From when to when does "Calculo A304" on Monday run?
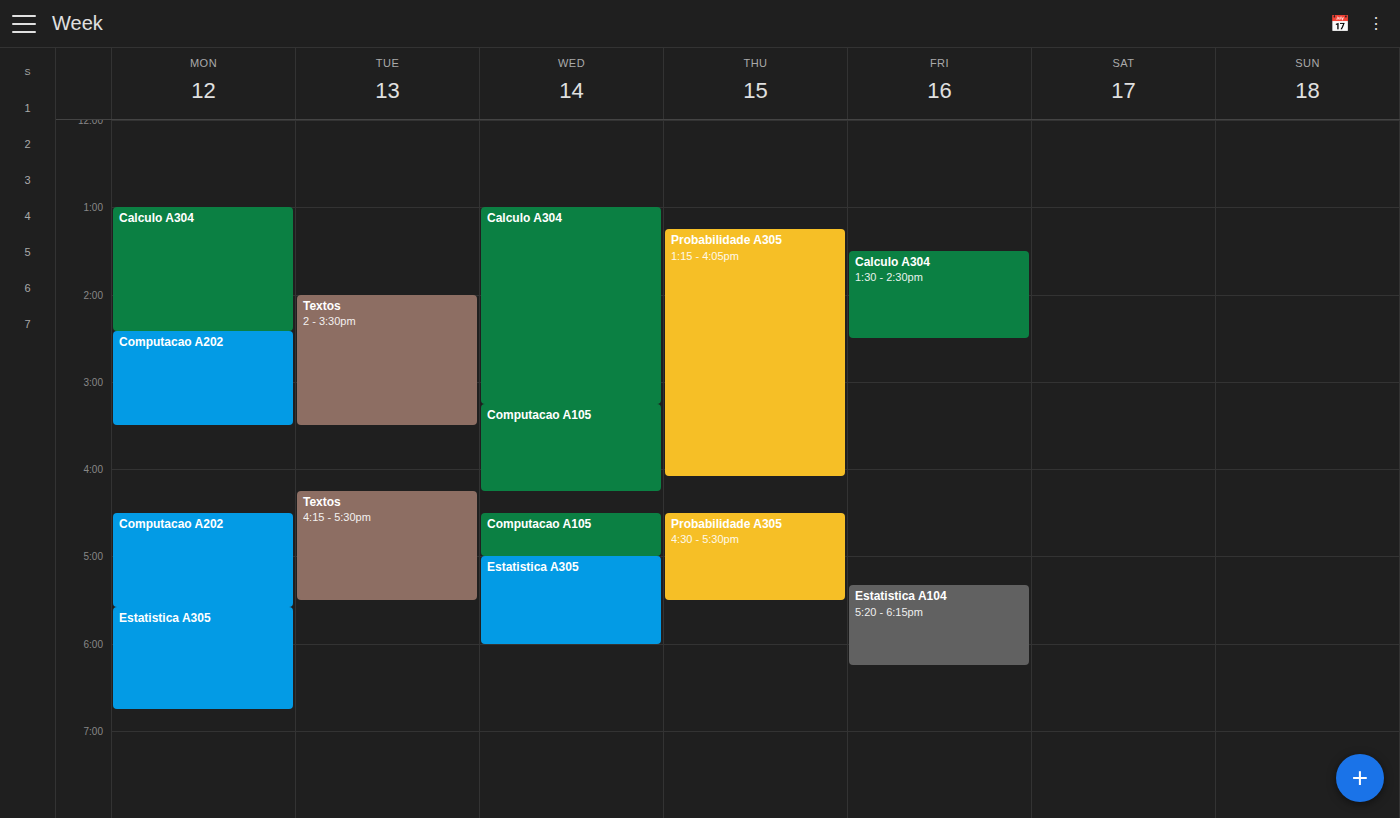
1:00 PM to 2:25 PM